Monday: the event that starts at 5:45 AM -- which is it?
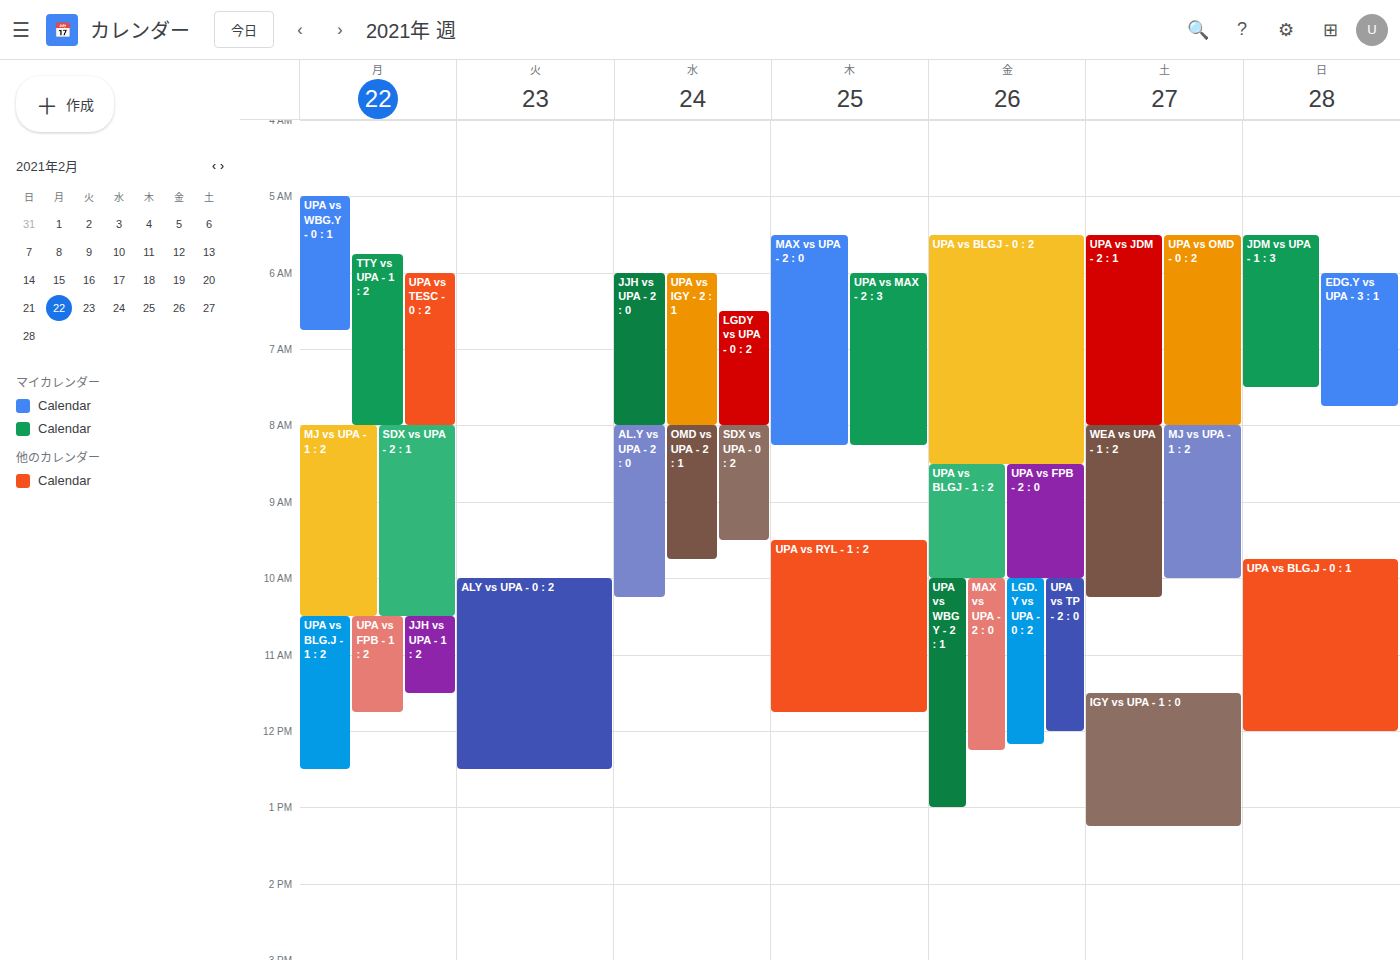
"TTY vs UPA - 1 : 2"